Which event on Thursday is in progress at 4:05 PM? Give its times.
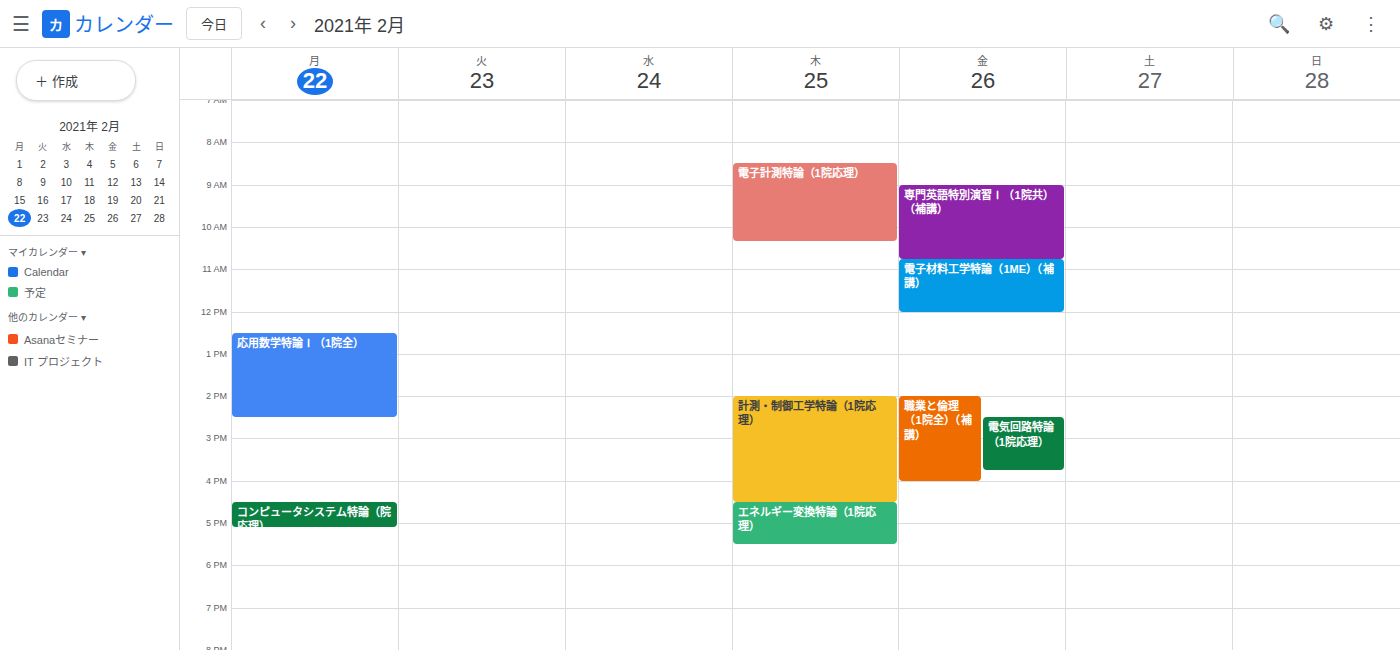
"計測・制御工学特論（1院応理）", 2:00 PM to 4:30 PM